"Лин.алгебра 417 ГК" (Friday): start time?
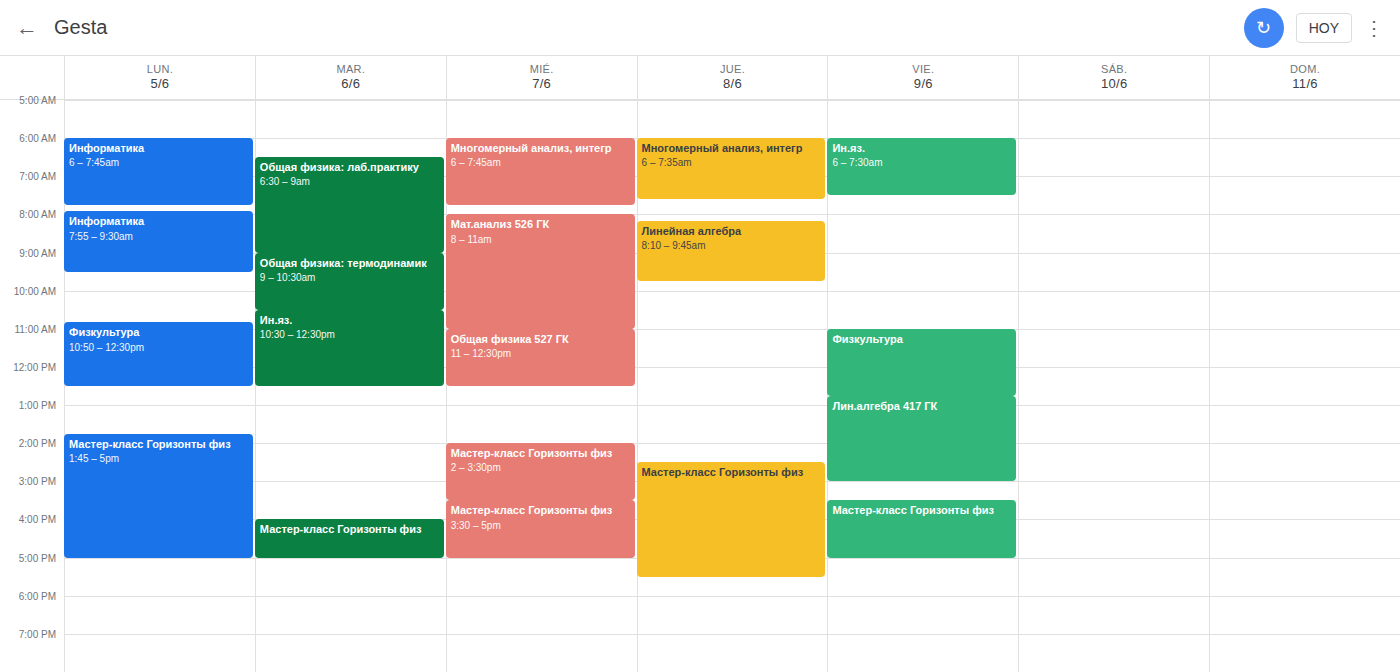
12:45